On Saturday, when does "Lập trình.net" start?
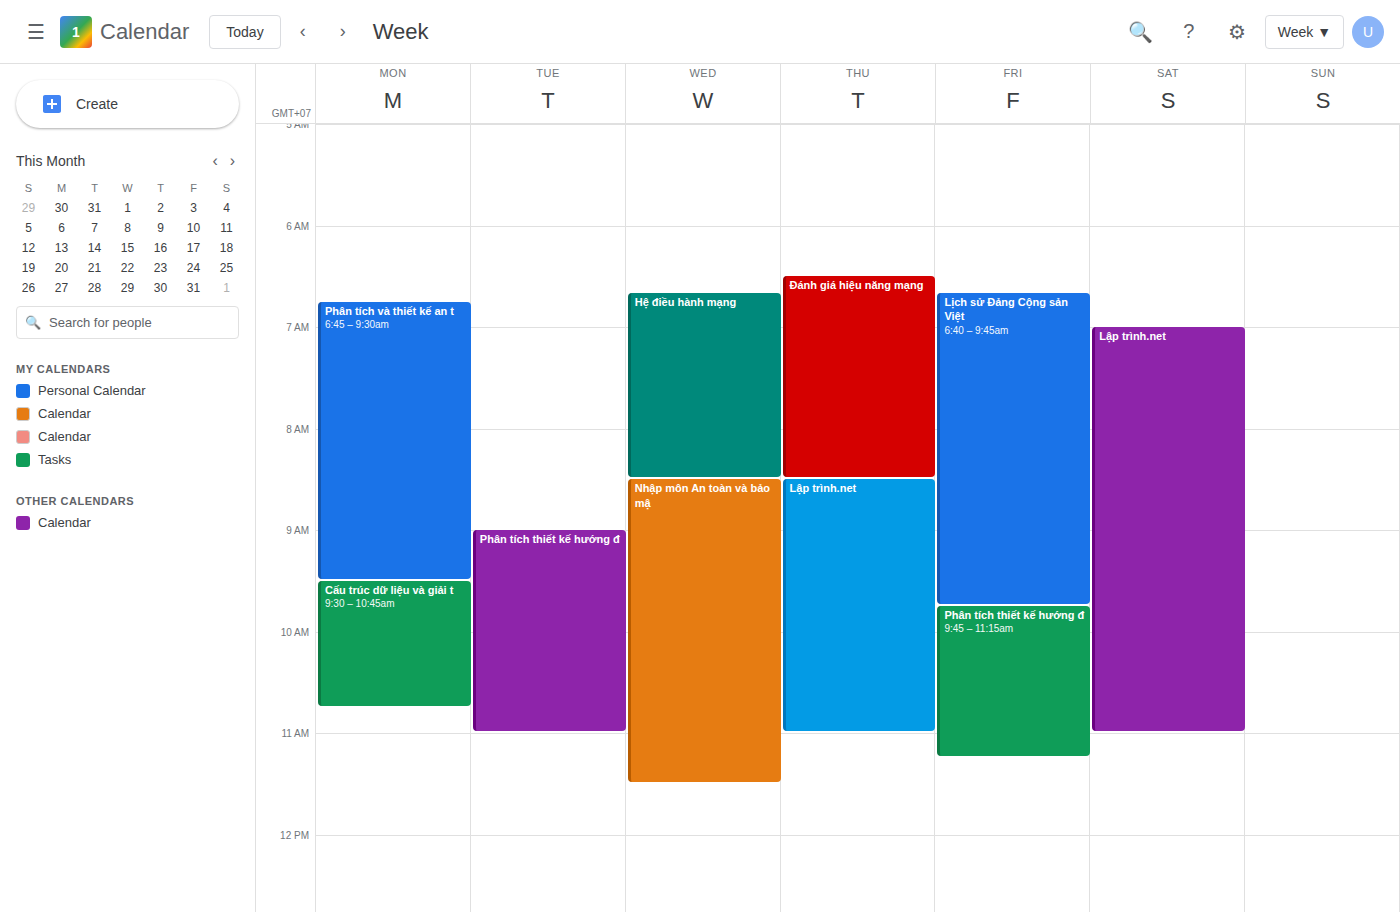
7:00 AM